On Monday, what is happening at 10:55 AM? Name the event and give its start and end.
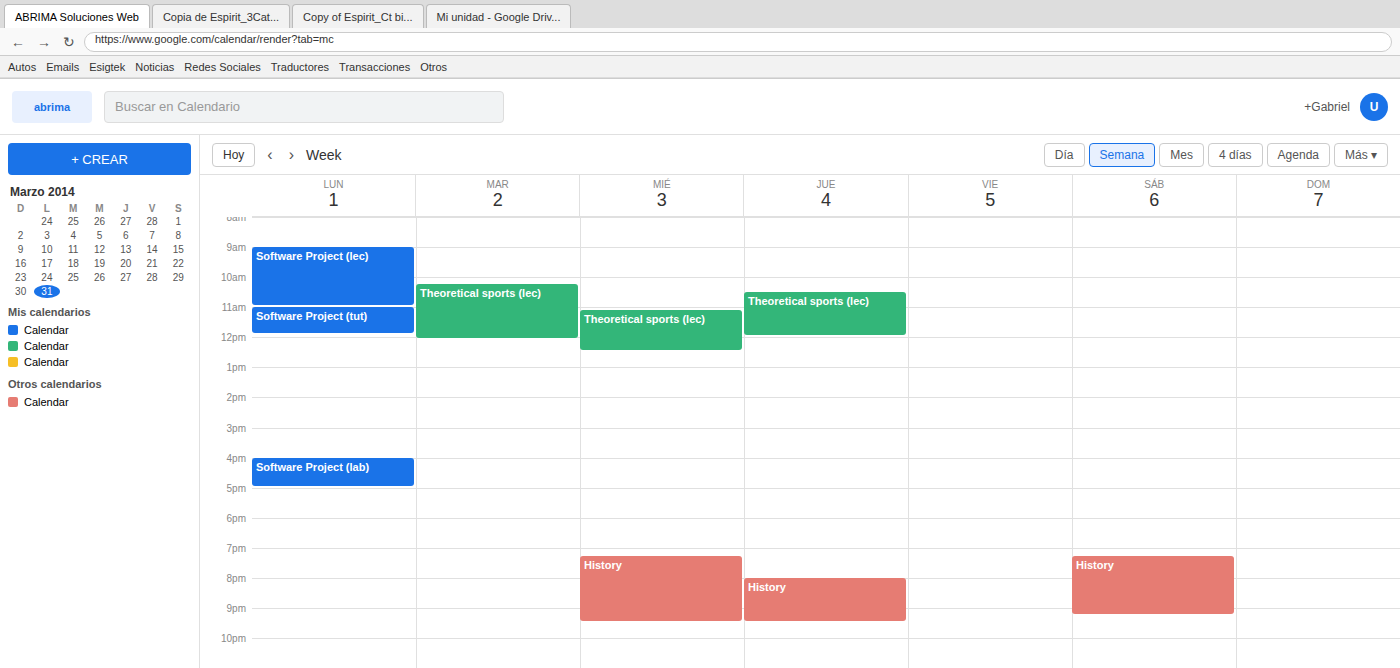
"Software Project (lec)", 9:00 AM to 11:00 AM